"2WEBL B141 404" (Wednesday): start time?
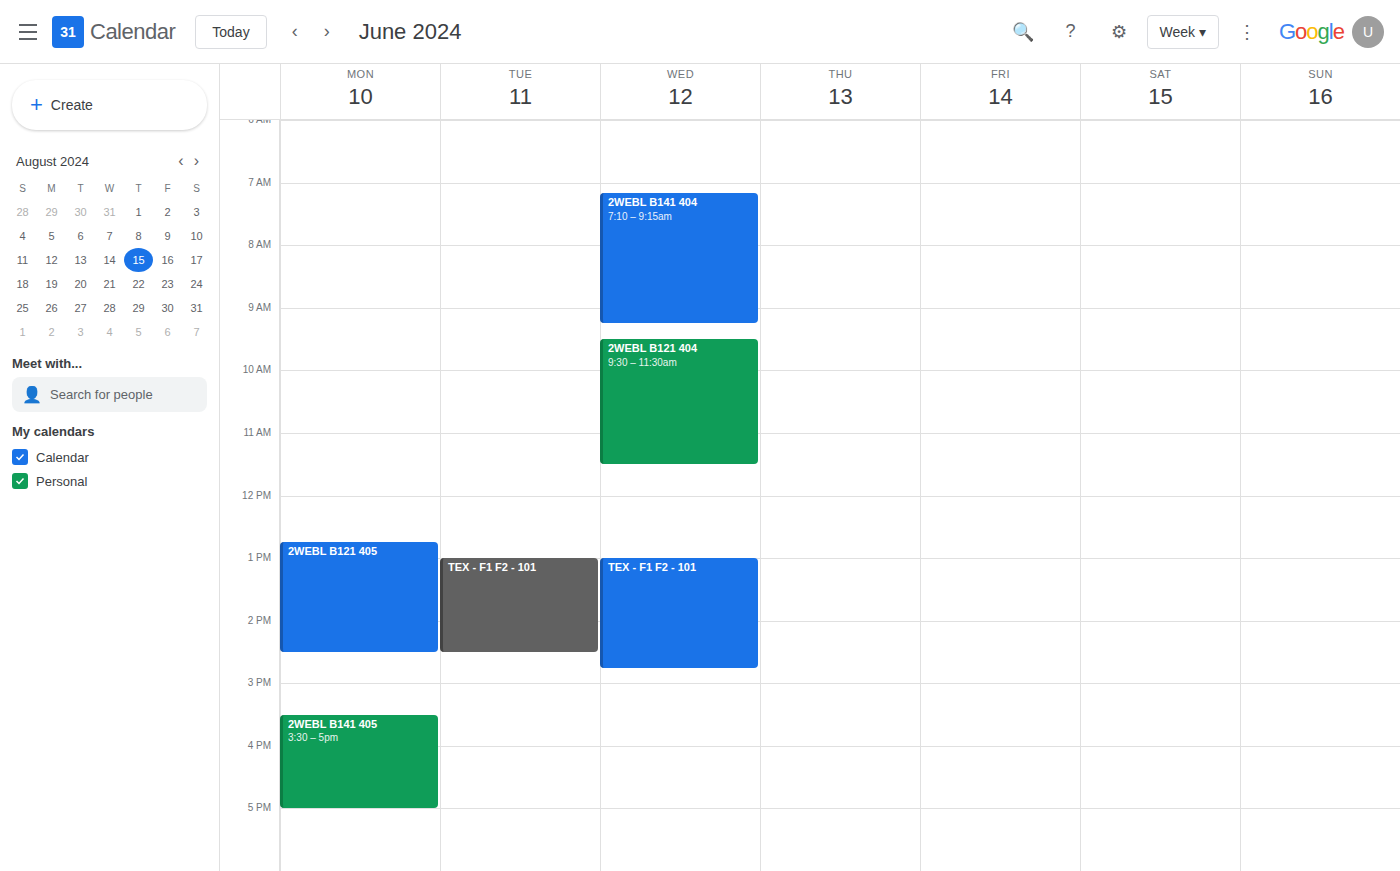
7:10 AM